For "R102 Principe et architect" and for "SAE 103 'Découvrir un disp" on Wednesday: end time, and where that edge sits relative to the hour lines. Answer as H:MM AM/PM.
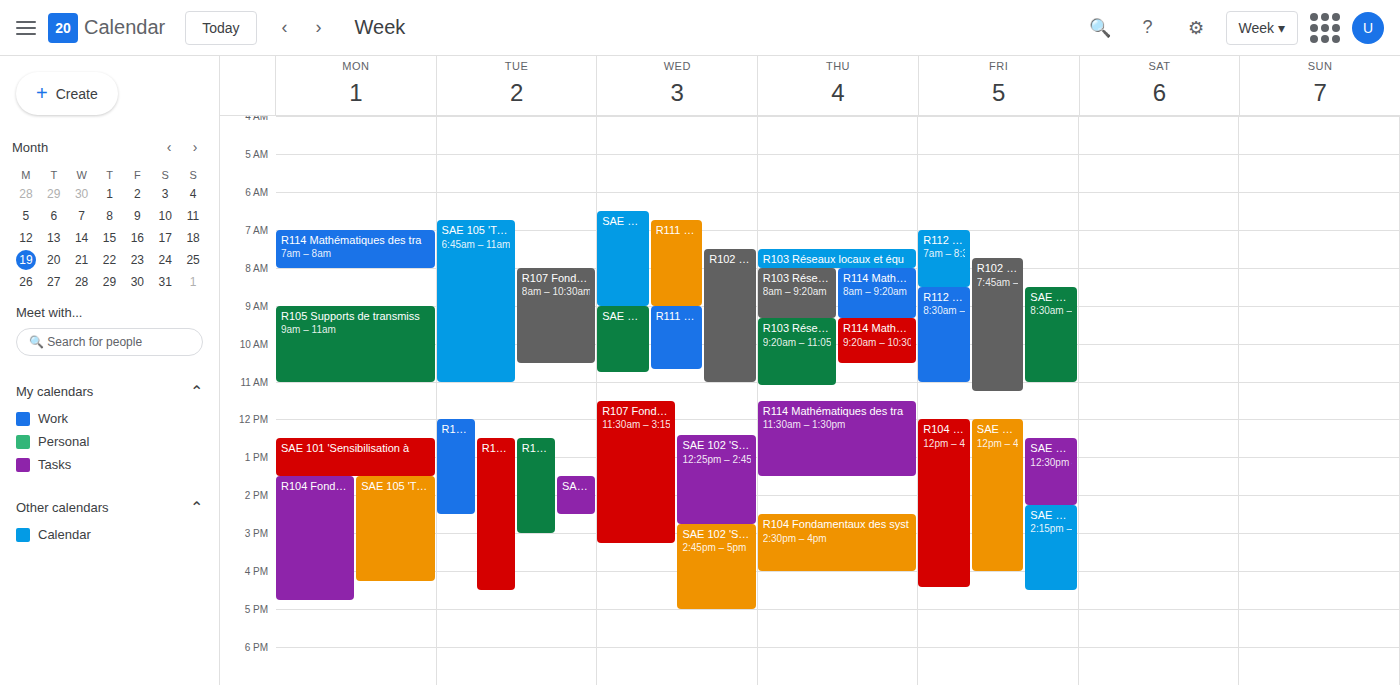
"R102 Principe et architect": 11:00 AM, exactly on the 11 AM line. "SAE 103 'Découvrir un disp": 10:45 AM, neither: three quarters of the way from the 10 AM line to the 11 AM line.